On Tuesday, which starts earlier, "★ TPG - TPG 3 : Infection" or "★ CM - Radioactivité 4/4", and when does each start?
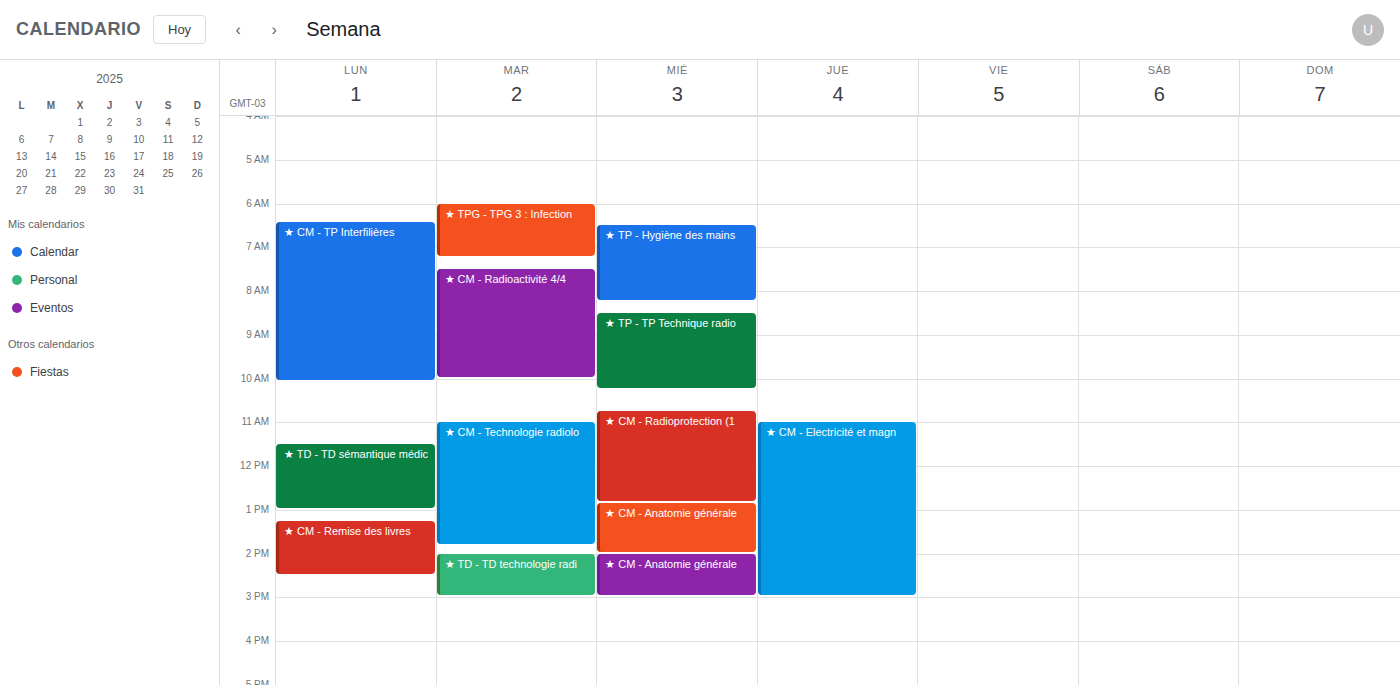
"★ TPG - TPG 3 : Infection" 6:00 AM; "★ CM - Radioactivité 4/4" 7:30 AM.